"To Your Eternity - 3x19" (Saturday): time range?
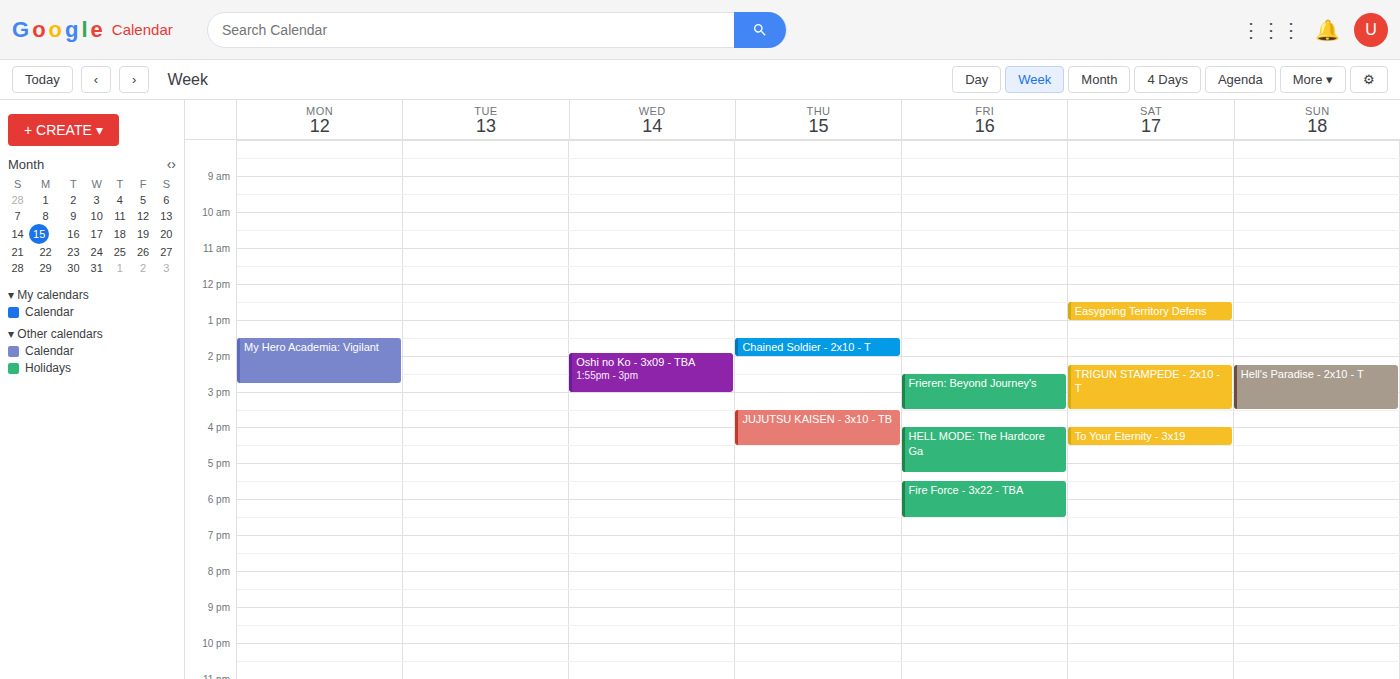
4:00 PM to 4:30 PM